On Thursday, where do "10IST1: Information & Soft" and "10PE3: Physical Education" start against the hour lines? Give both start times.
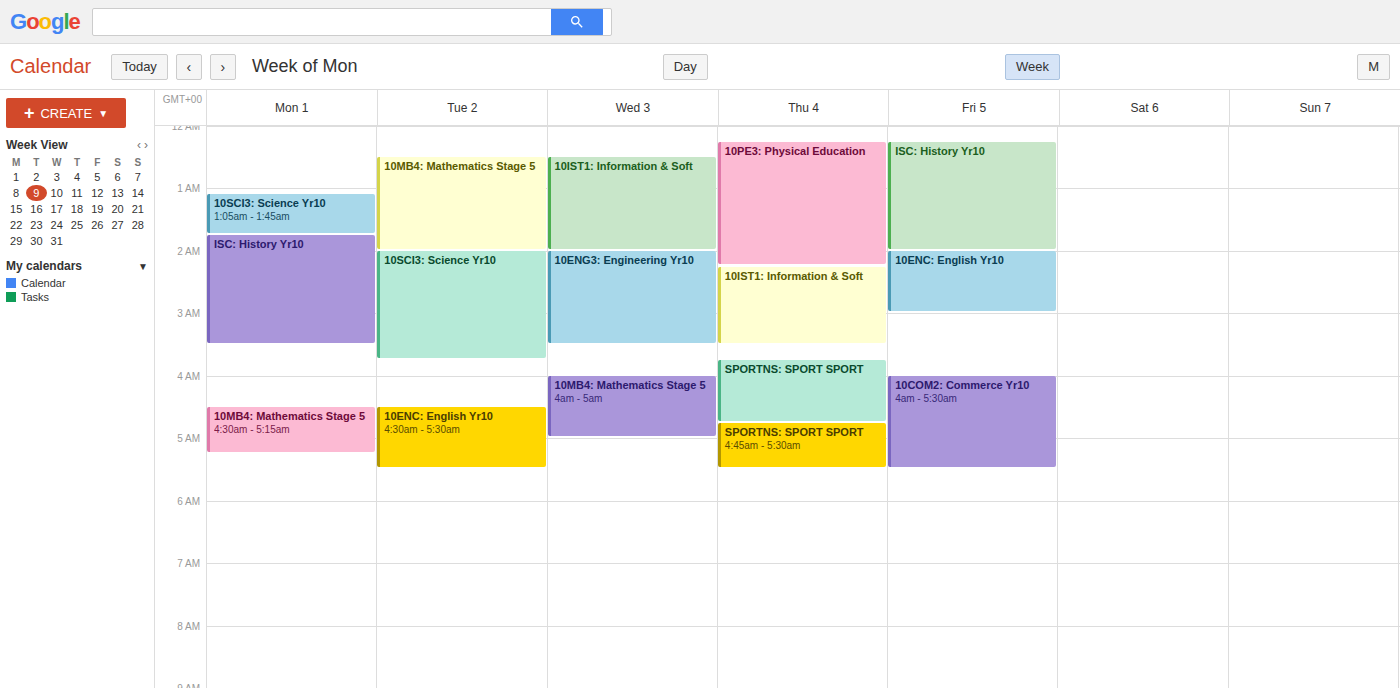
"10IST1: Information & Soft": 2:15 AM, neither: a quarter of the way from the 2 AM line to the 3 AM line. "10PE3: Physical Education": 12:15 AM, neither: a quarter of the way from the 12 AM line to the 1 AM line.